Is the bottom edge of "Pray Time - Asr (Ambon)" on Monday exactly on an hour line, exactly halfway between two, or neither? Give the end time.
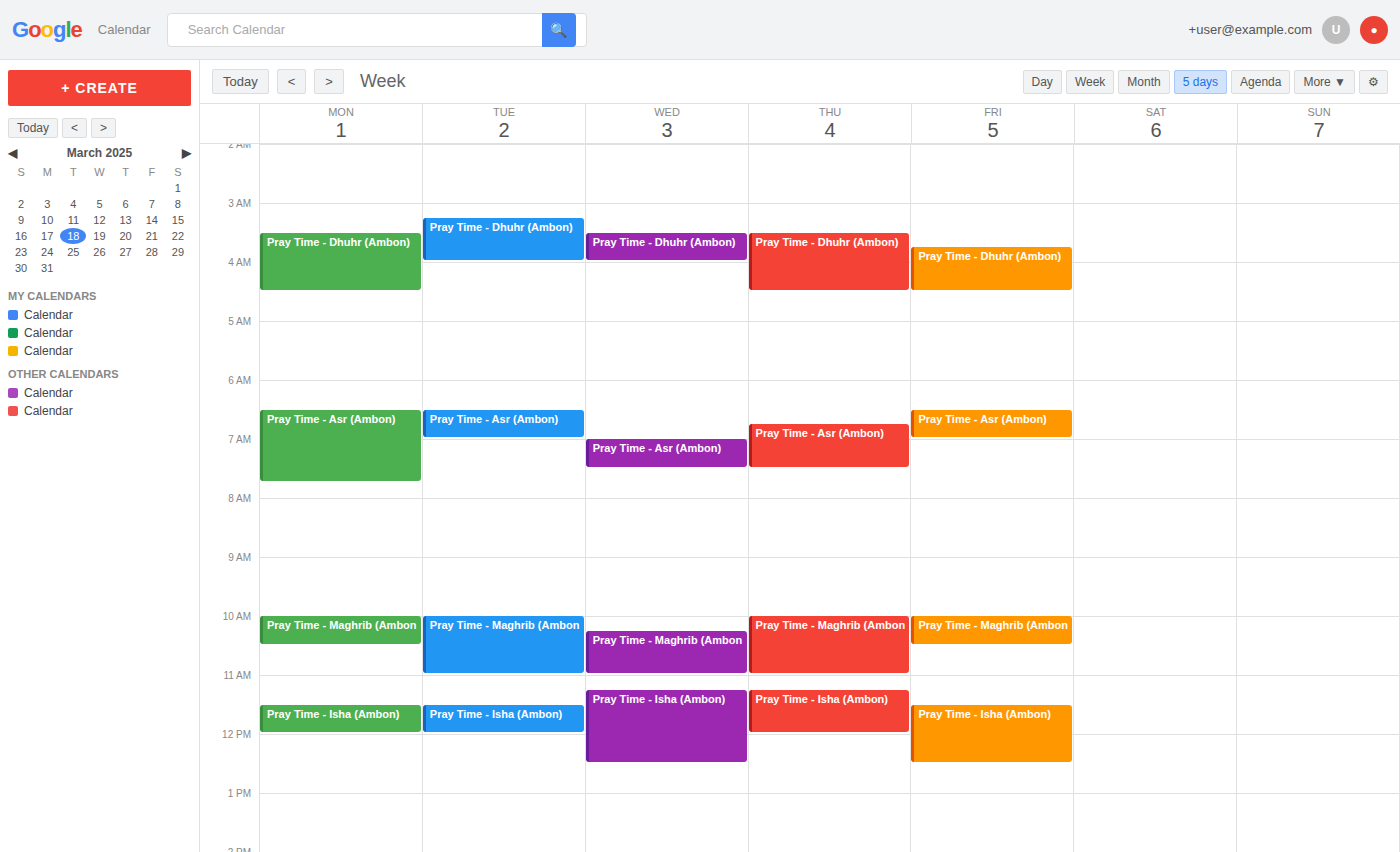
7:45 AM -- neither: three quarters of the way from the 7 AM line to the 8 AM line.